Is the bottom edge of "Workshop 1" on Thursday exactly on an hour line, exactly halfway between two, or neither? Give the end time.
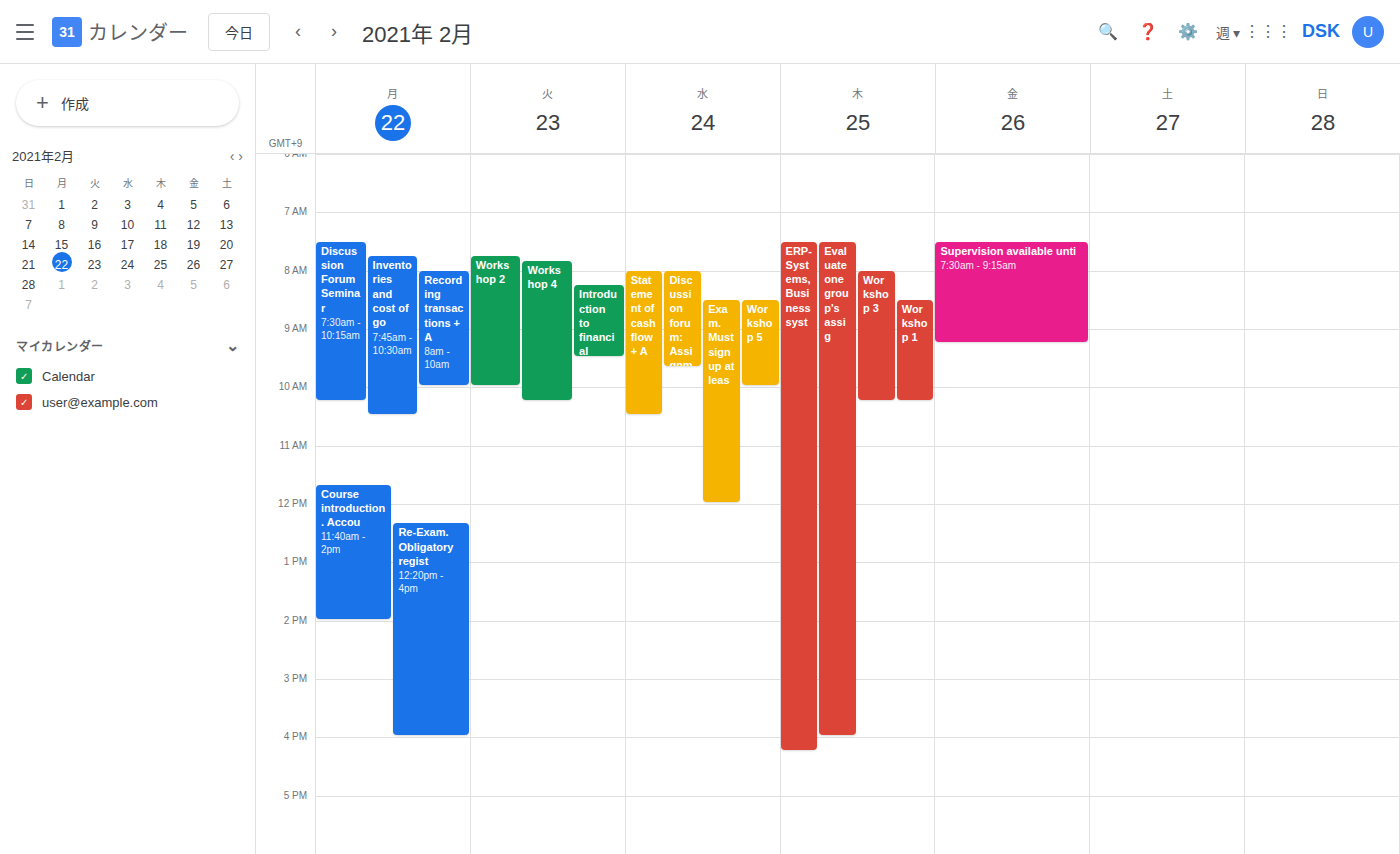
10:15 AM -- neither: a quarter of the way from the 10 AM line to the 11 AM line.